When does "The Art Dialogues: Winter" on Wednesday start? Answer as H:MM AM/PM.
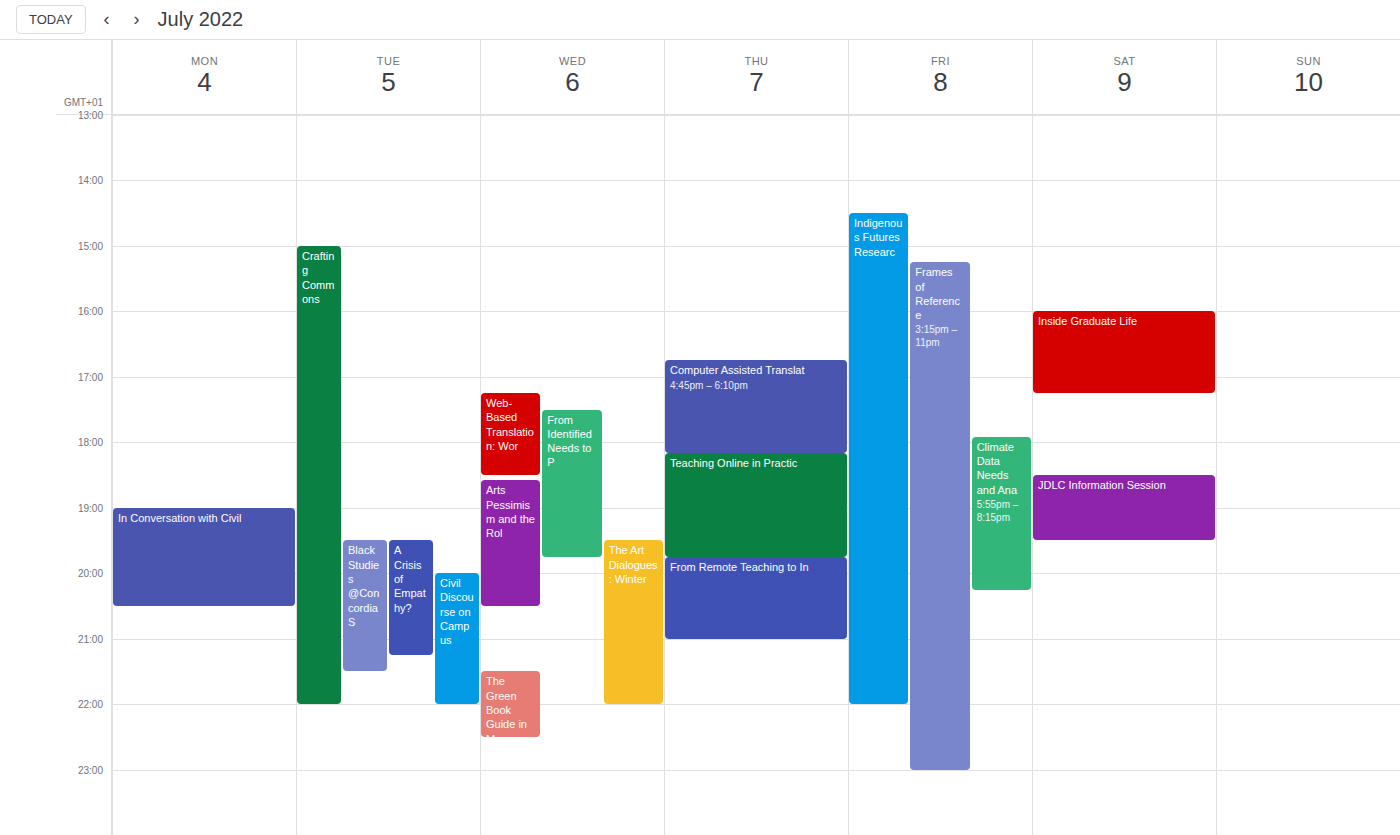
7:30 PM